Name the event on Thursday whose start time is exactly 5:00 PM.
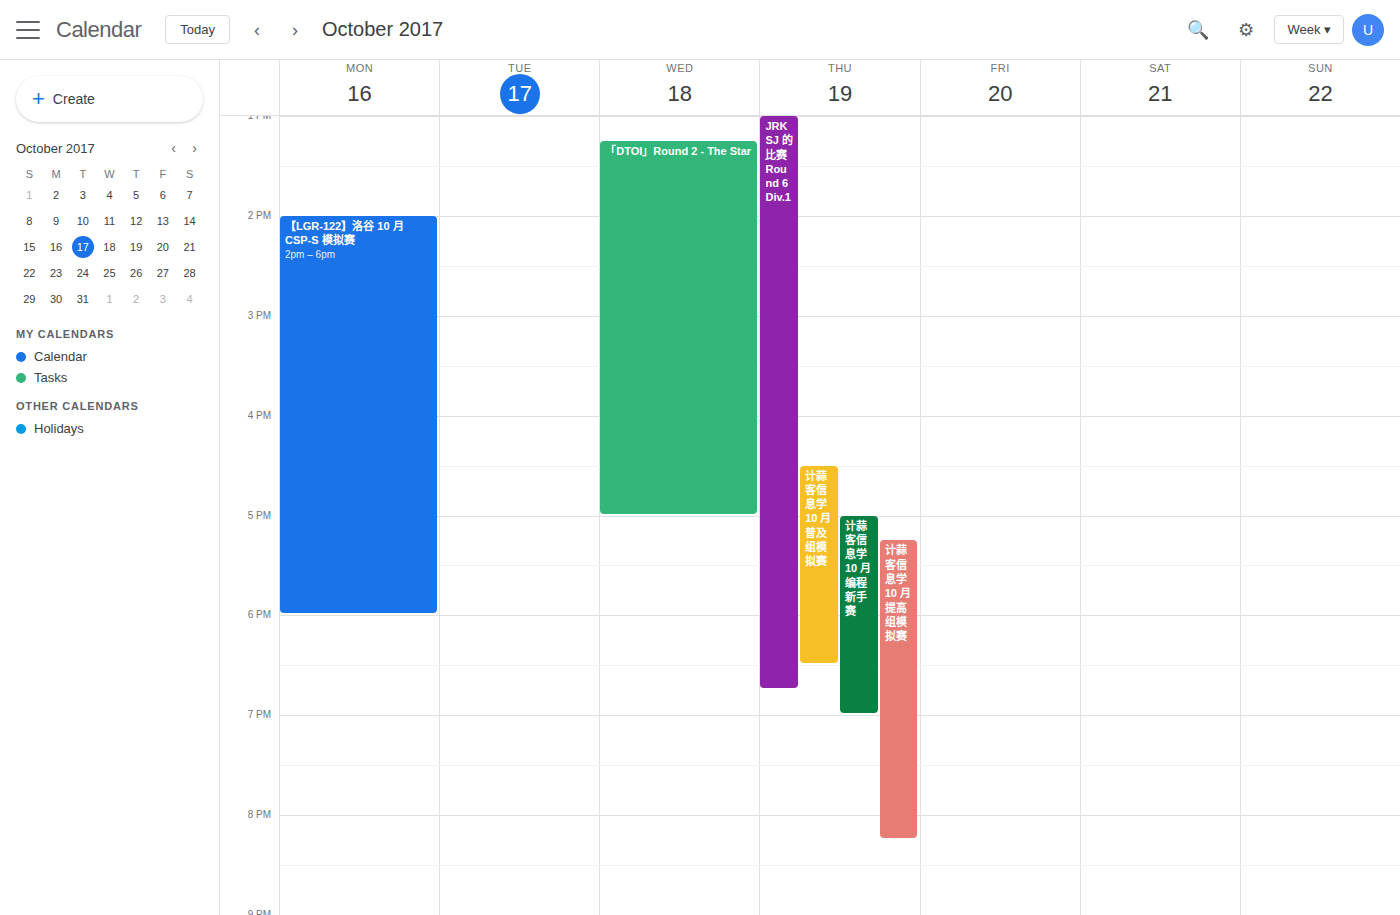
"计蒜客信息学 10 月编程新手赛"